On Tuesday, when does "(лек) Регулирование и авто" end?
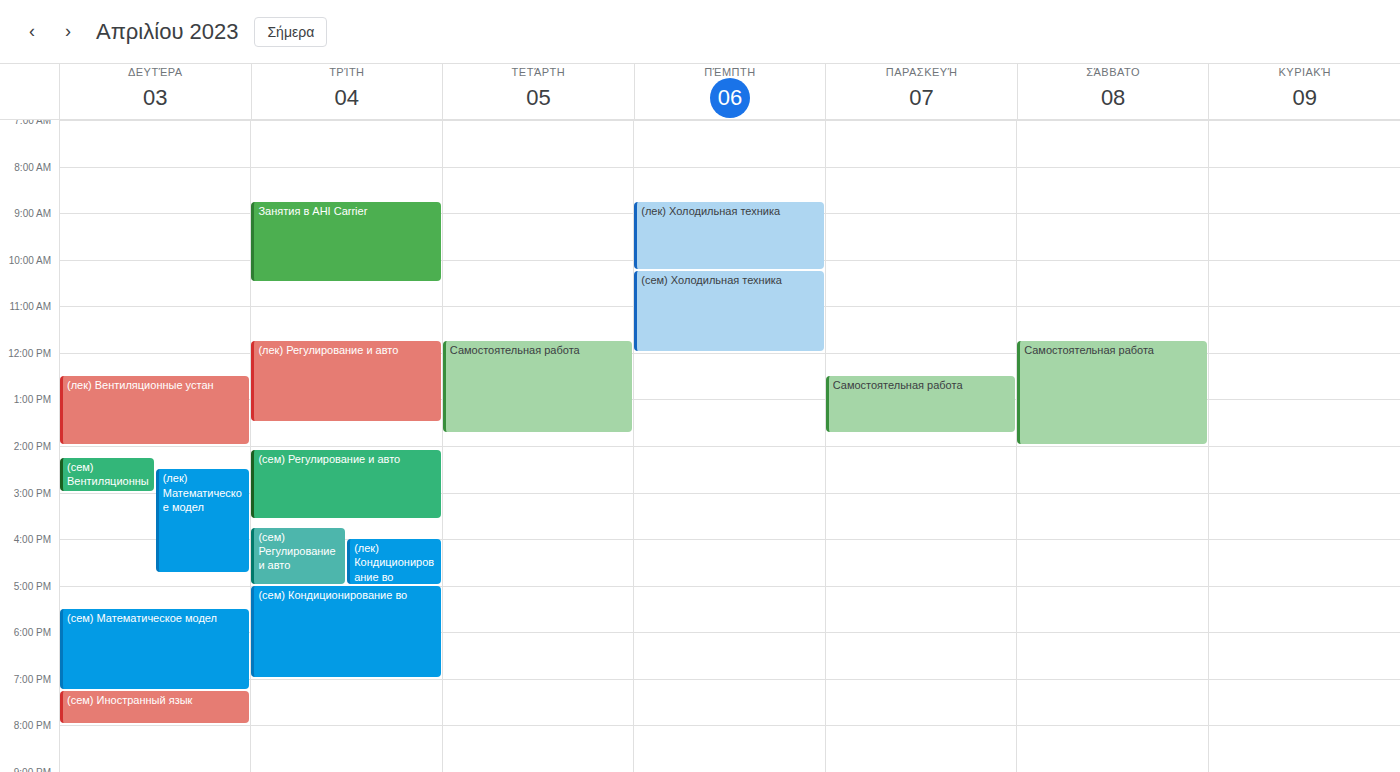
1:30 PM